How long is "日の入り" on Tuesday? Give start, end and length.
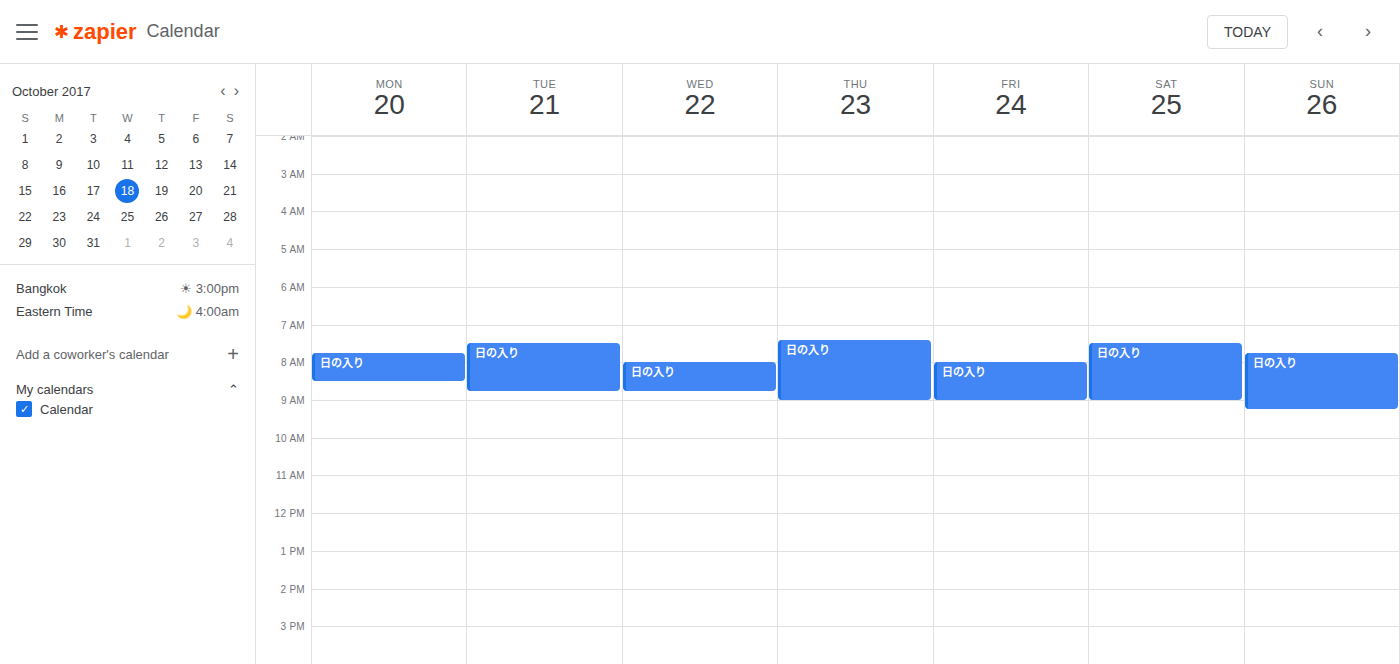
7:30 AM to 8:45 AM, 1 hour 15 minutes